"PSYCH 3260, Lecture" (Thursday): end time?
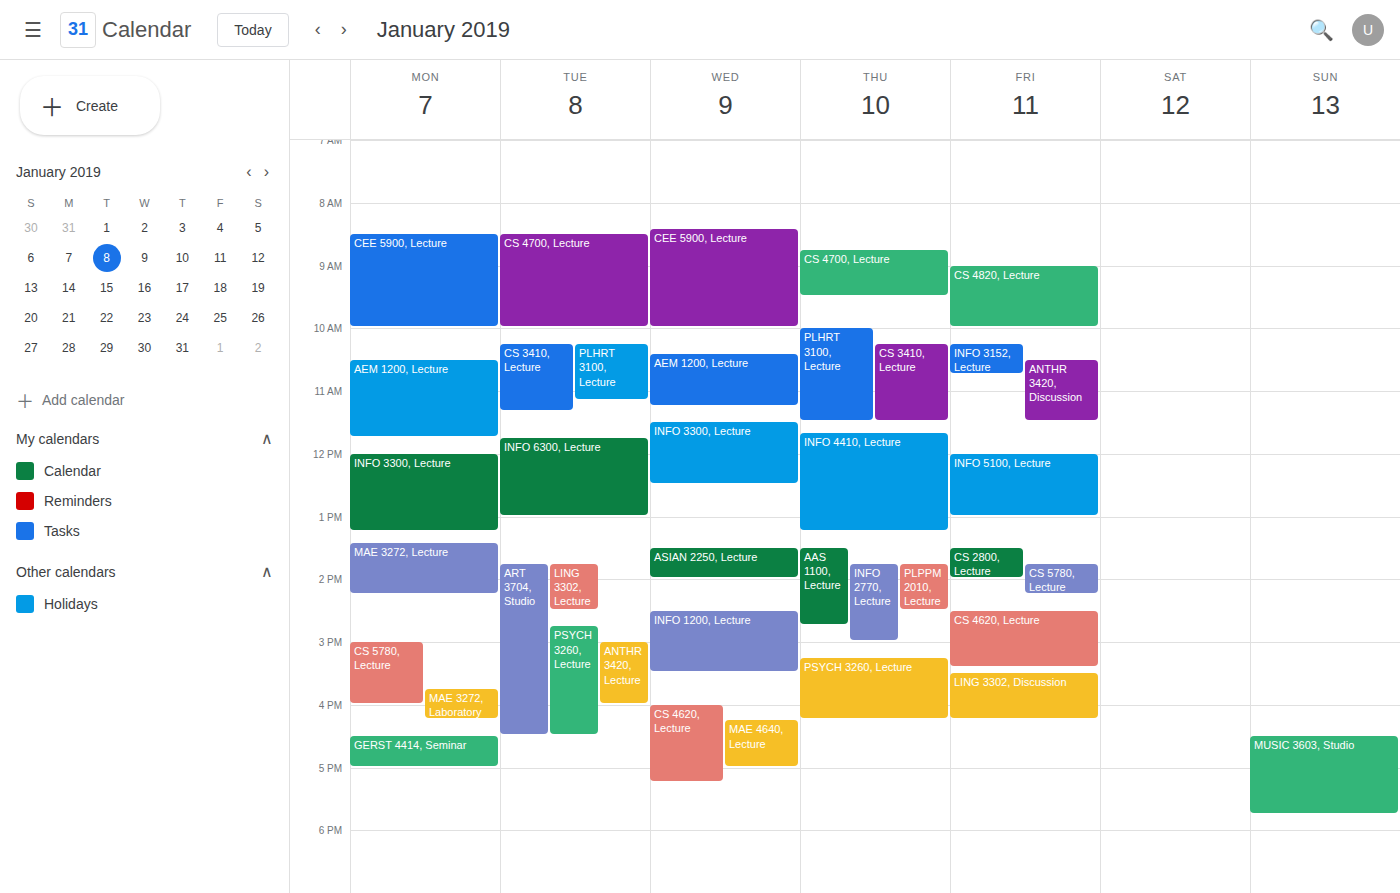
4:15 PM